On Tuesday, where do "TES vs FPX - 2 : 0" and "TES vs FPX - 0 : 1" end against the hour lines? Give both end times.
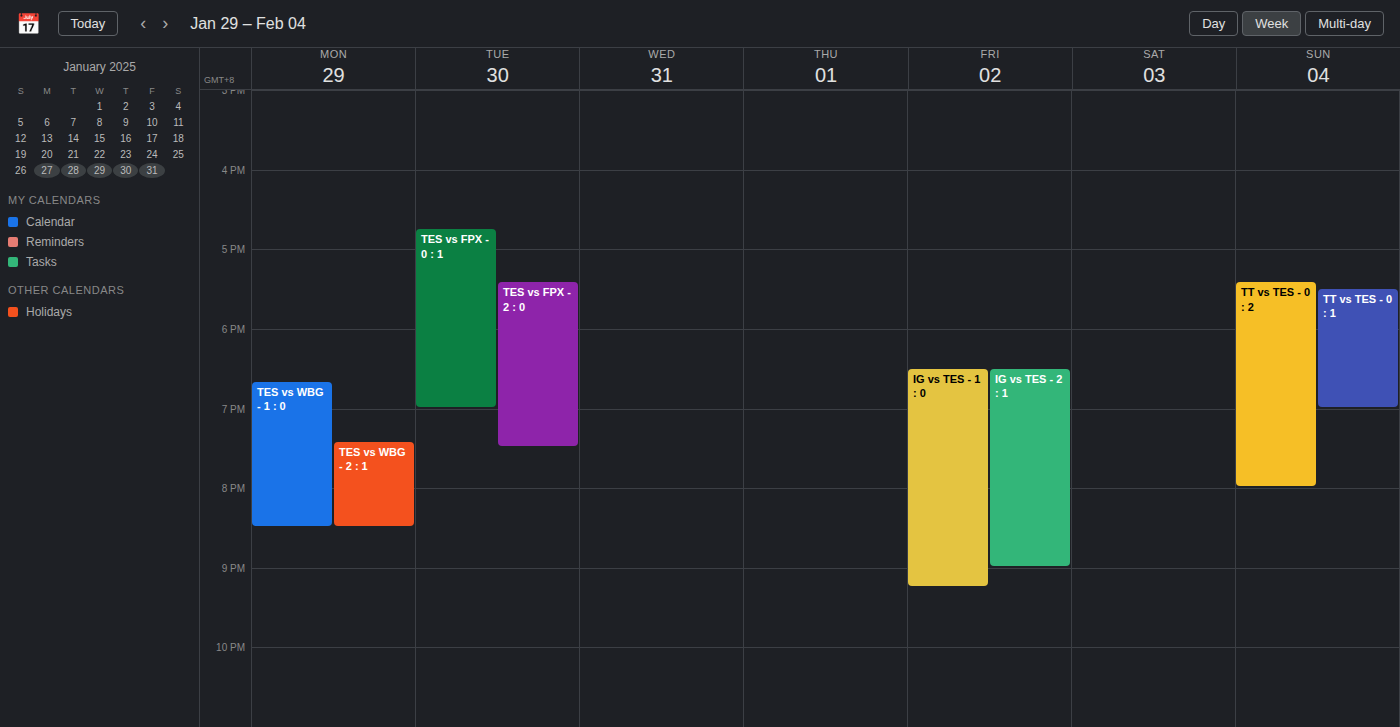
"TES vs FPX - 2 : 0": 7:30 PM, halfway between the 7 PM and 8 PM lines. "TES vs FPX - 0 : 1": 7:00 PM, exactly on the 7 PM line.